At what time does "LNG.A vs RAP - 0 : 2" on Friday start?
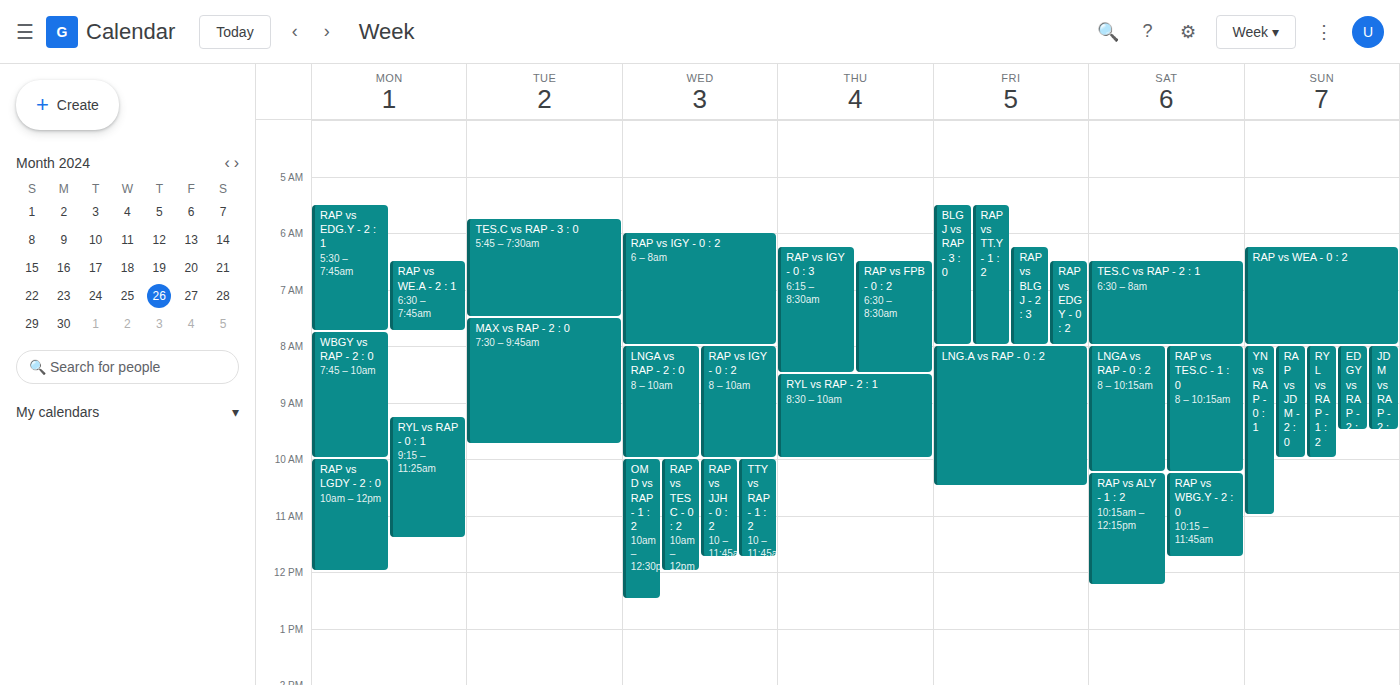
8:00 AM